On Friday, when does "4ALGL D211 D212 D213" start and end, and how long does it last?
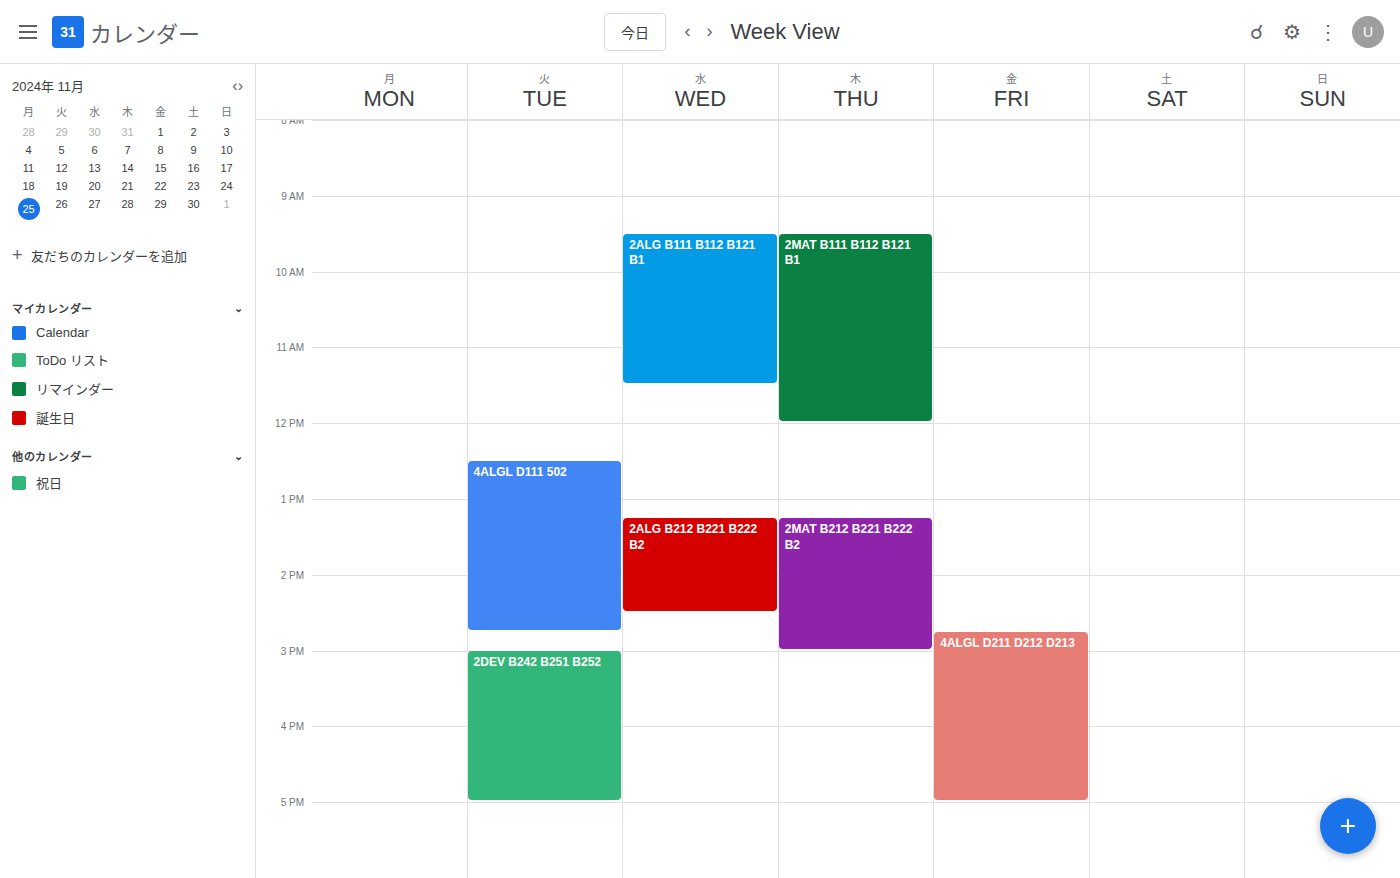
14:45 to 17:00, 2 hours 15 minutes